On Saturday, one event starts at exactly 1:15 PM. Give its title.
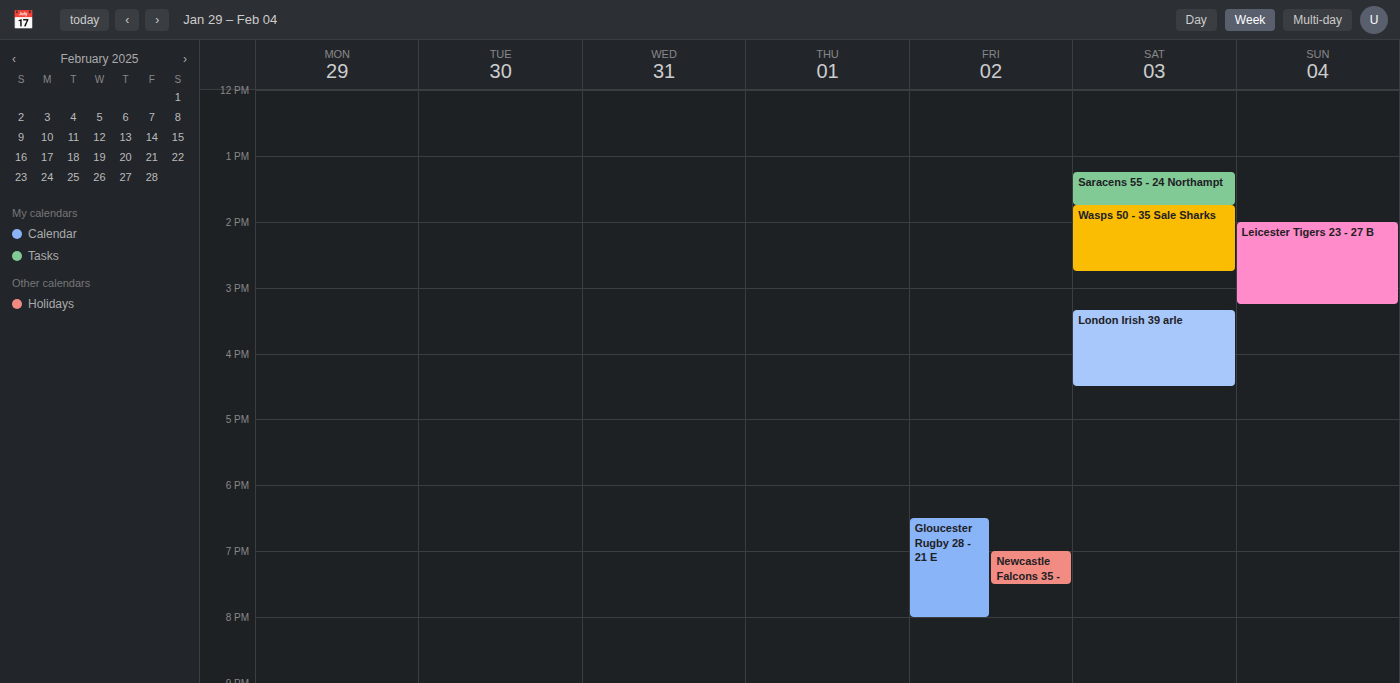
"Saracens 55 - 24 Northampt"